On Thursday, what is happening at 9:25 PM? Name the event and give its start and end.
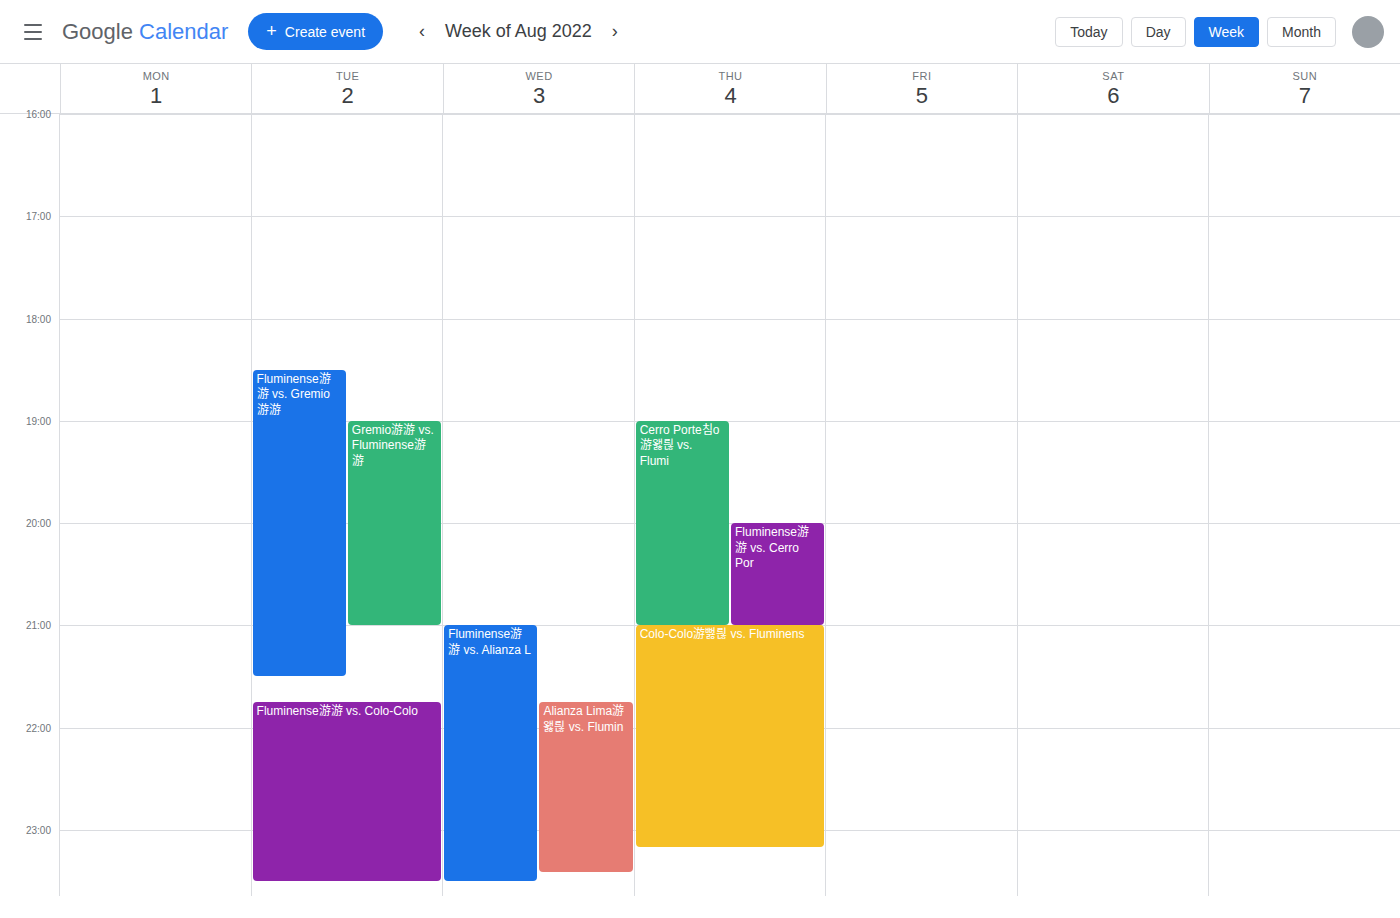
"Colo-Colo游뻟릖 vs. Fluminens", 9:00 PM to 11:10 PM